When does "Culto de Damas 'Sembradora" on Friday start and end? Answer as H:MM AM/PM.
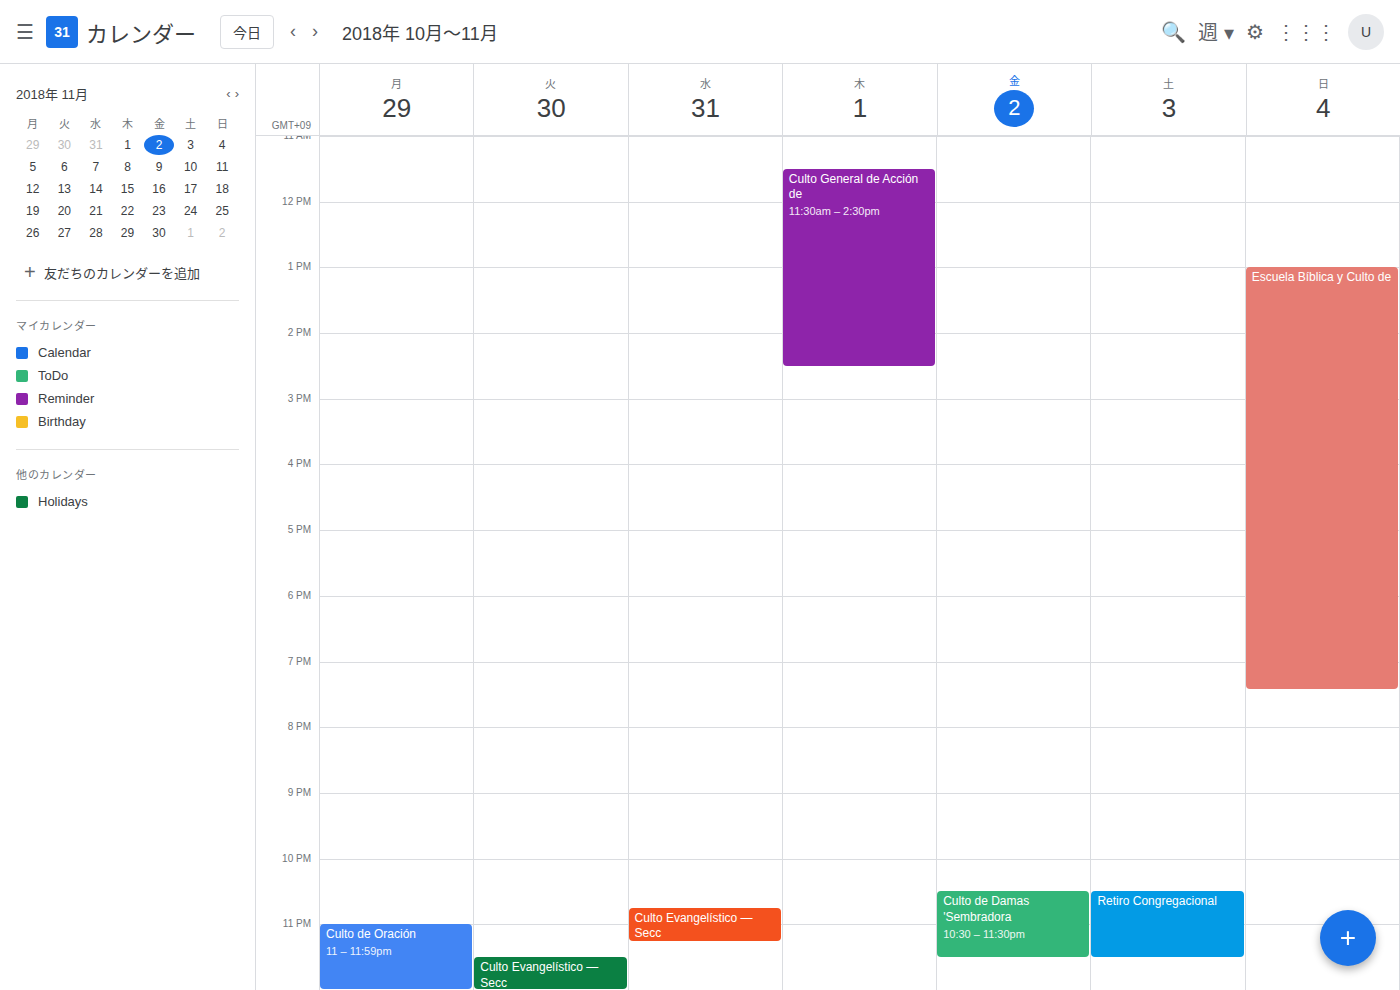
10:30 PM to 11:30 PM